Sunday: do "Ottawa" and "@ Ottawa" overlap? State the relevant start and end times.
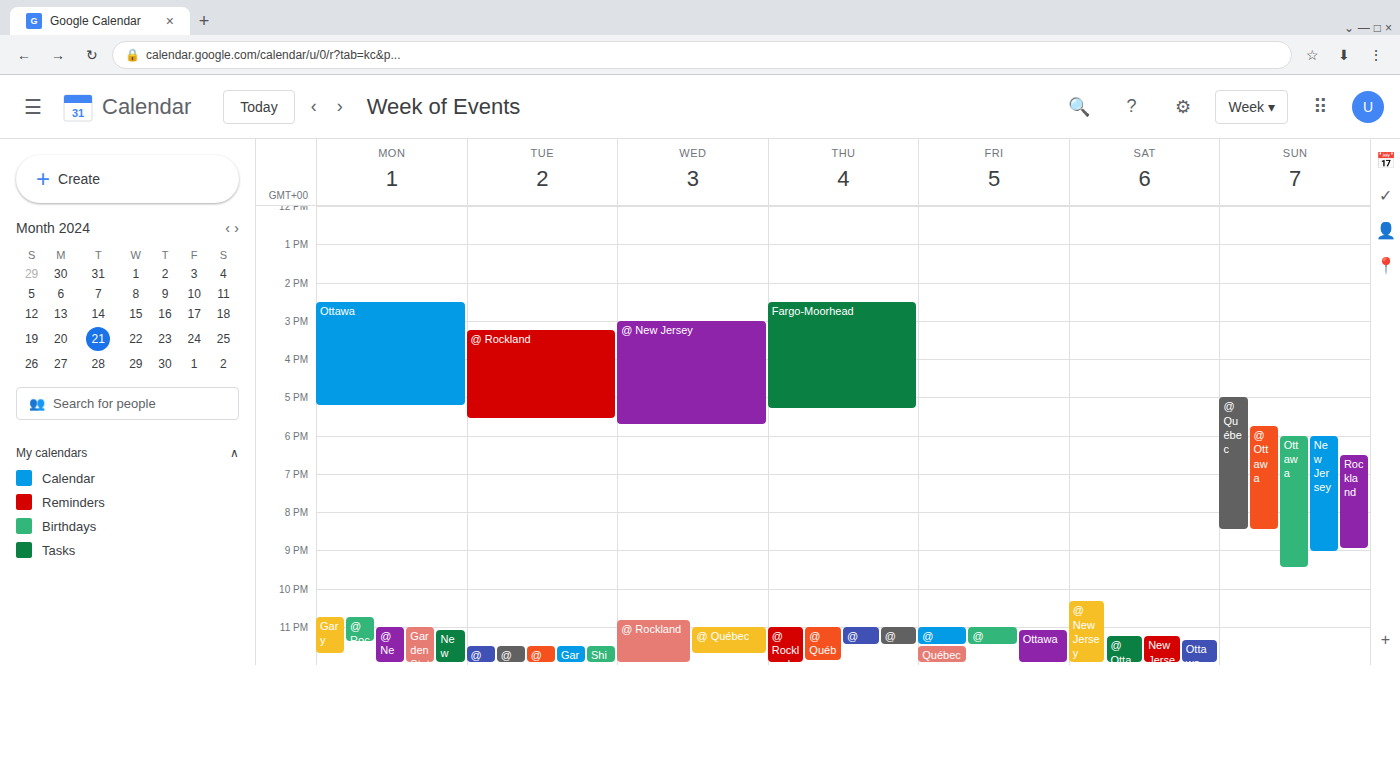
"Ottawa" starts at 6:00 PM, before "@ Ottawa" ends at 8:30 PM -- they overlap.